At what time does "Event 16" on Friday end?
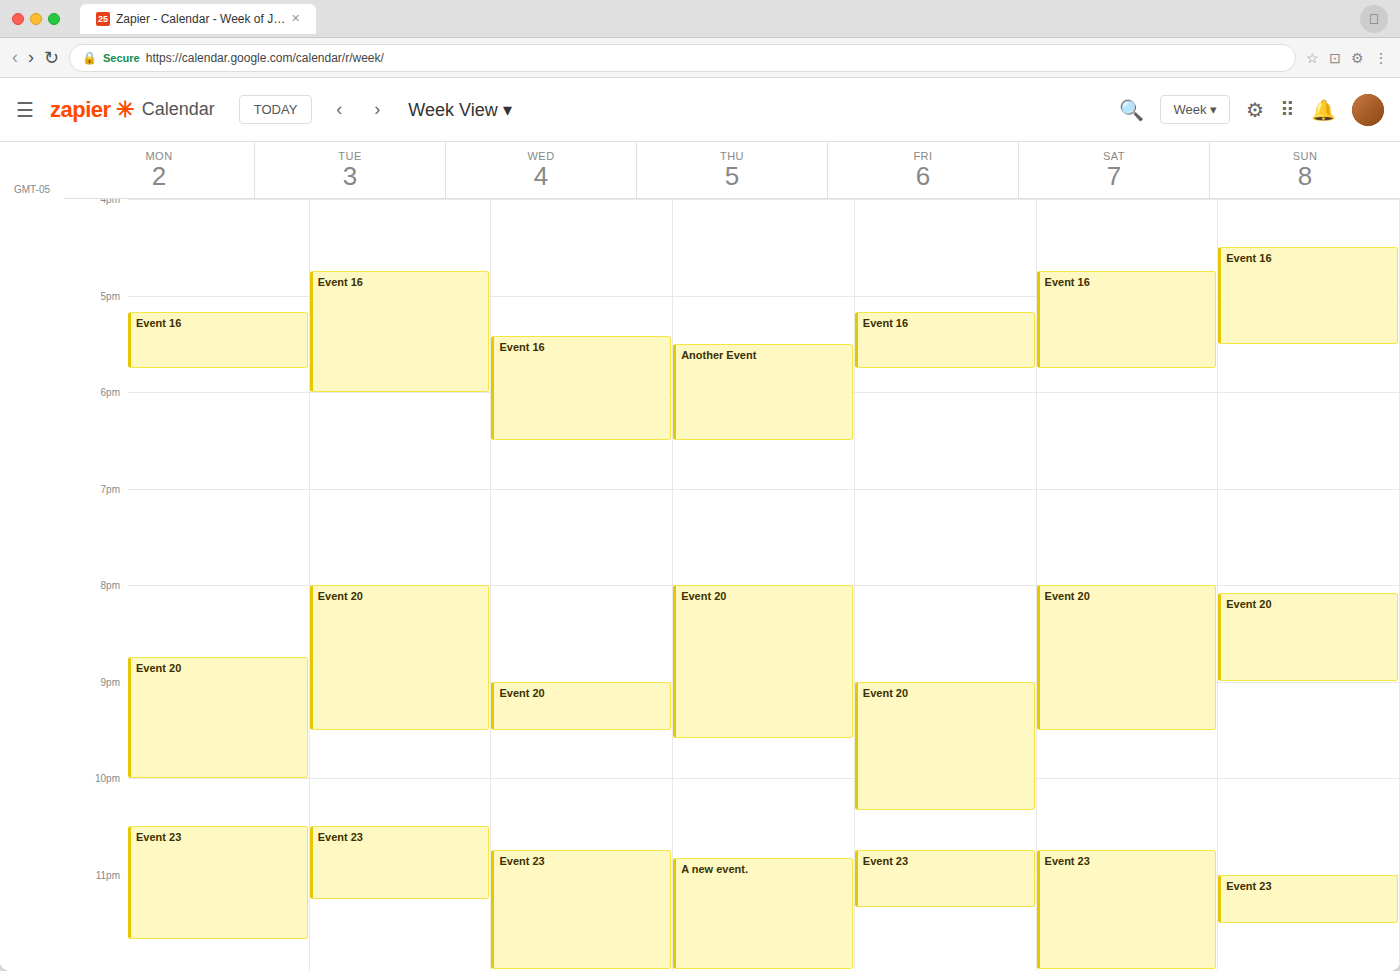
17:45